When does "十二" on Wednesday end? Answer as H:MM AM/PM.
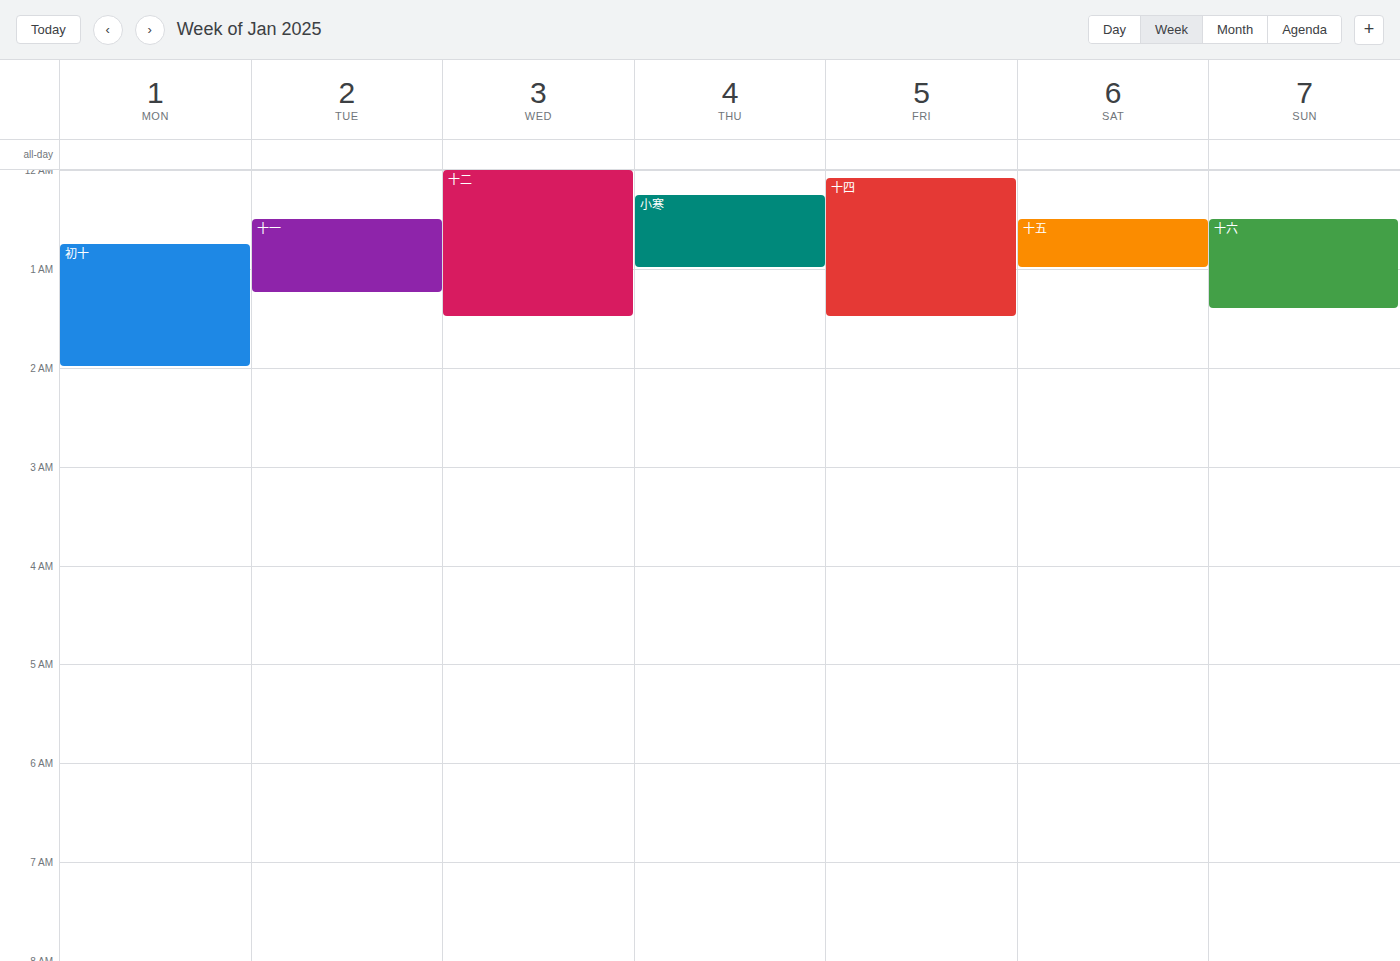
1:30 AM